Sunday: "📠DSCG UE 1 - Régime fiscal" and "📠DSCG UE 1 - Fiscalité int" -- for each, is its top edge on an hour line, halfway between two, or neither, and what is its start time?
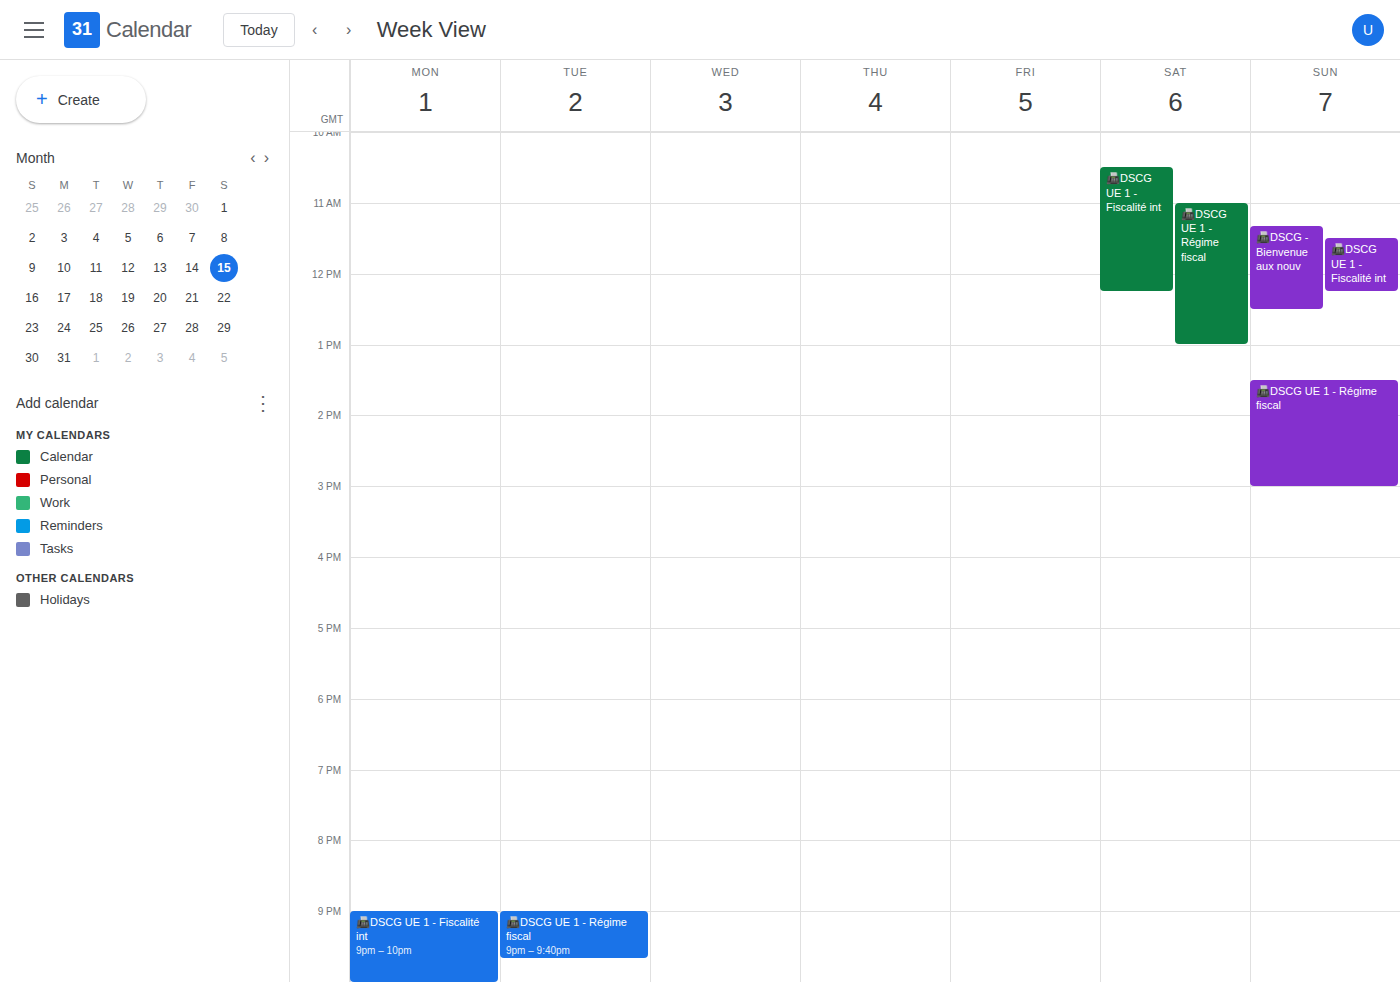
"📠DSCG UE 1 - Régime fiscal": 1:30 PM, halfway between the 1 PM and 2 PM lines. "📠DSCG UE 1 - Fiscalité int": 11:30 AM, halfway between the 11 AM and 12 PM lines.